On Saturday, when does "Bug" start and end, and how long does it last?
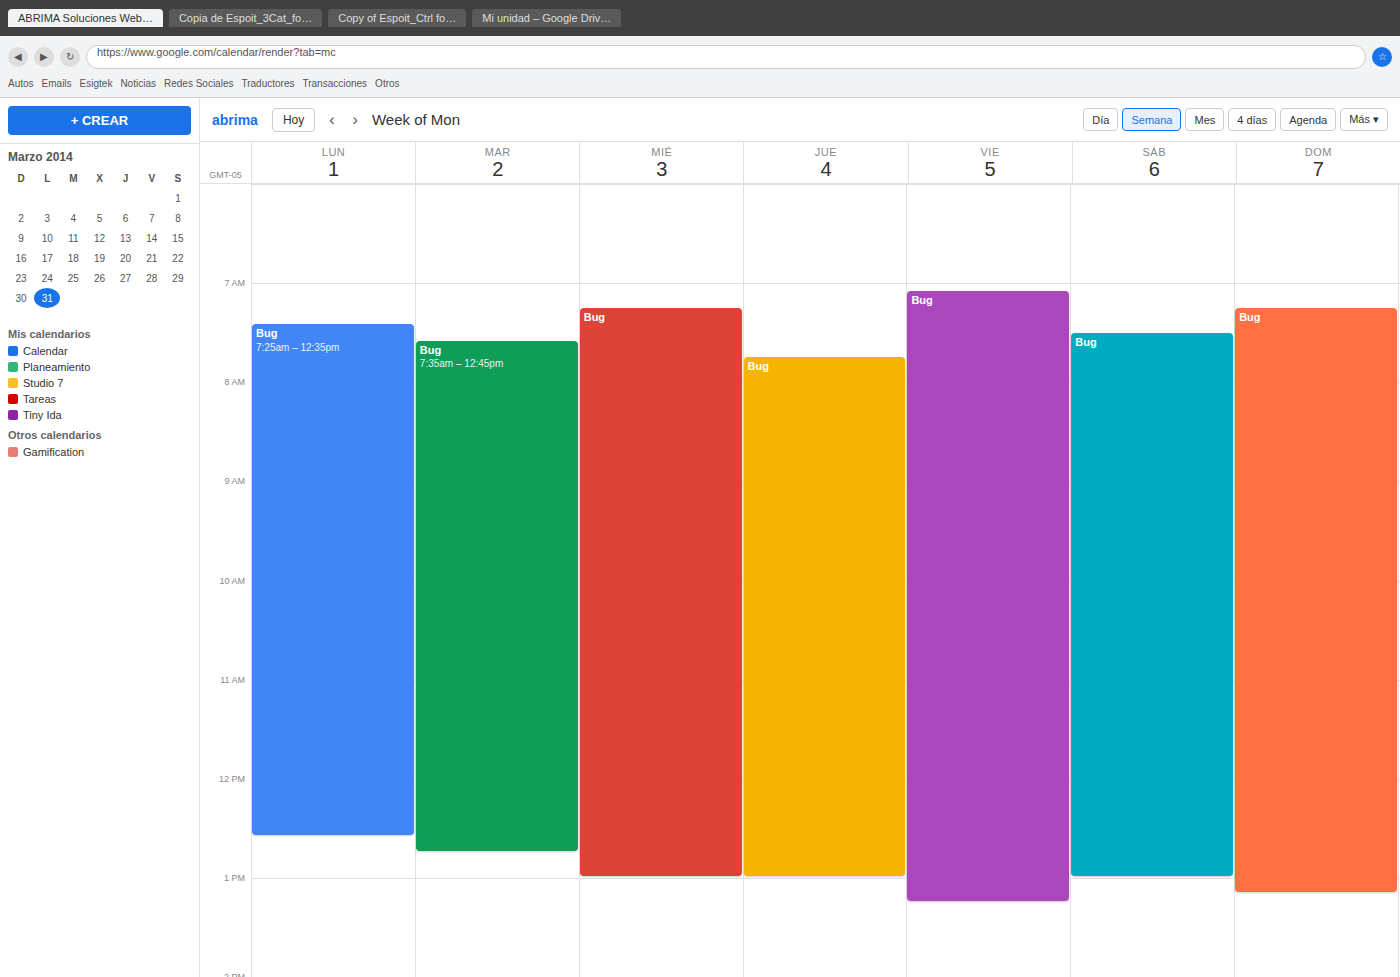
7:30 AM to 1:00 PM, 5 hours 30 minutes